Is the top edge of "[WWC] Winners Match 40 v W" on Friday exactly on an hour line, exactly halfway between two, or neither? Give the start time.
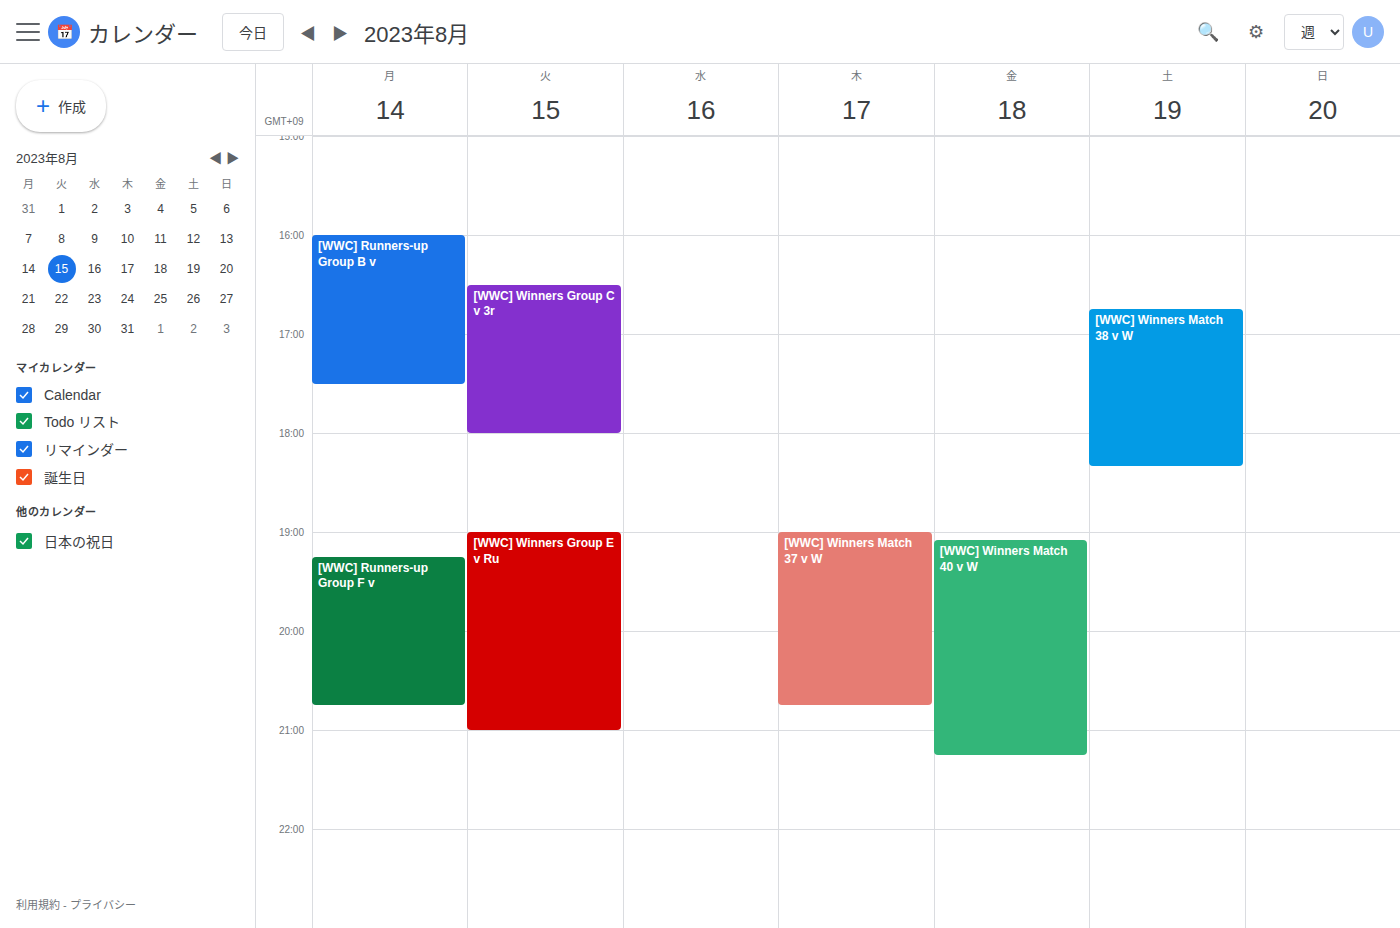
7:05 PM -- neither: 5 minutes below the 7 PM line and 55 minutes above the 8 PM line.